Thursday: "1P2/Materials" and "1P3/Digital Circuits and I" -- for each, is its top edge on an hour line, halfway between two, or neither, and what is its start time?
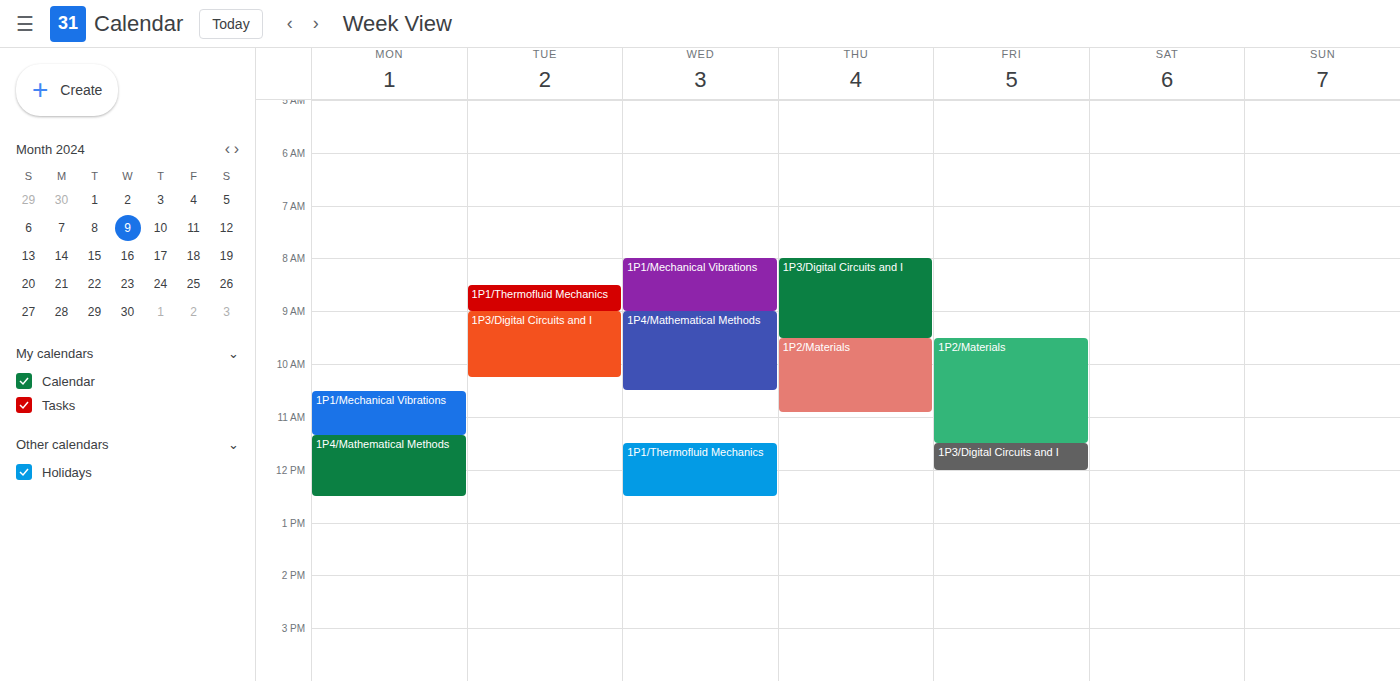
"1P2/Materials": 9:30 AM, halfway between the 9 AM and 10 AM lines. "1P3/Digital Circuits and I": 8:00 AM, exactly on the 8 AM line.